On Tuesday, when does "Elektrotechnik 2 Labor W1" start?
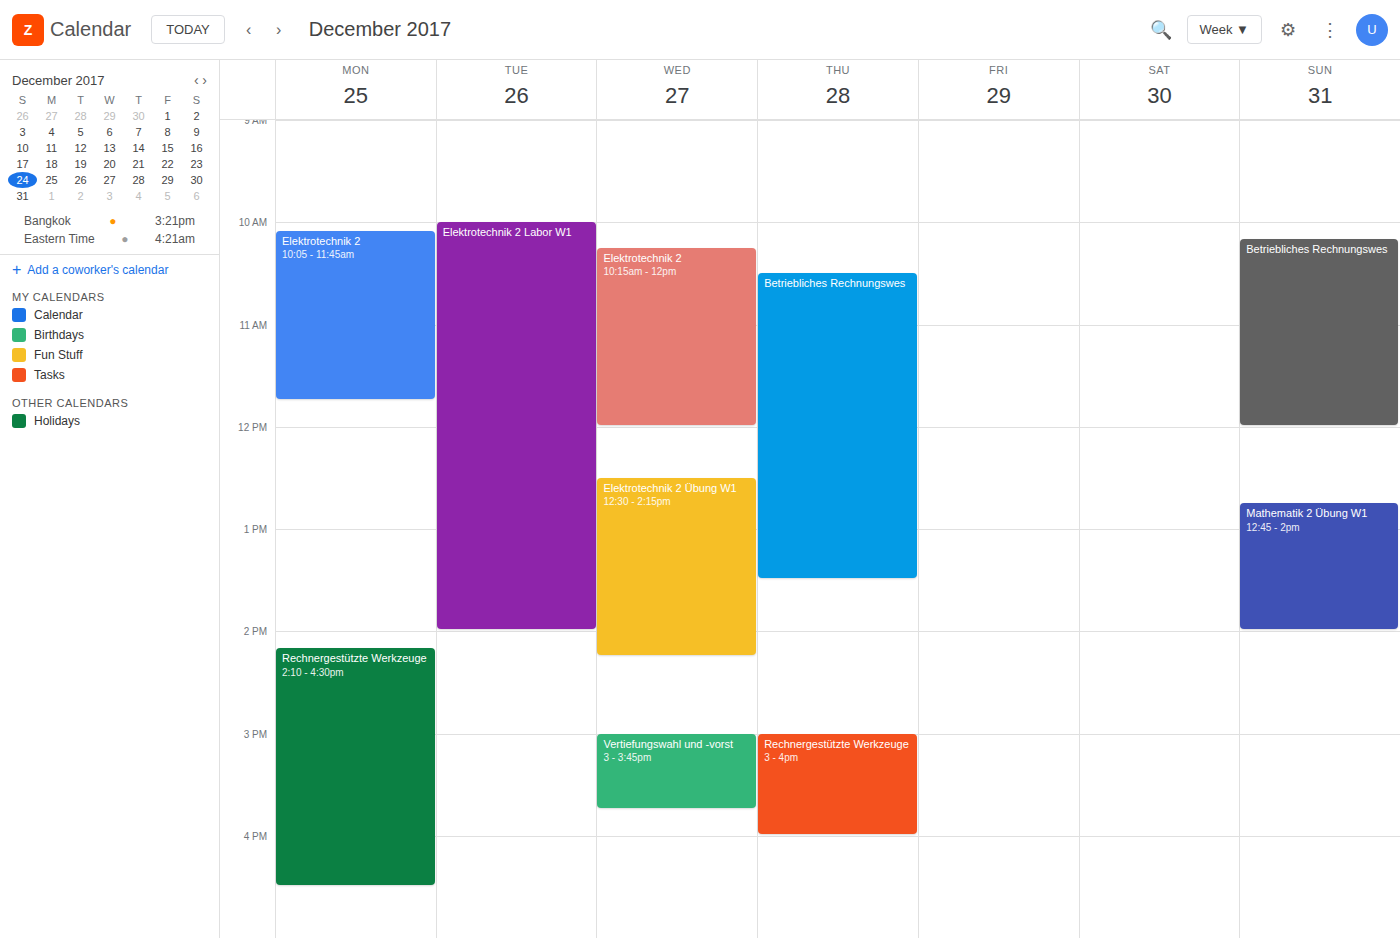
10:00